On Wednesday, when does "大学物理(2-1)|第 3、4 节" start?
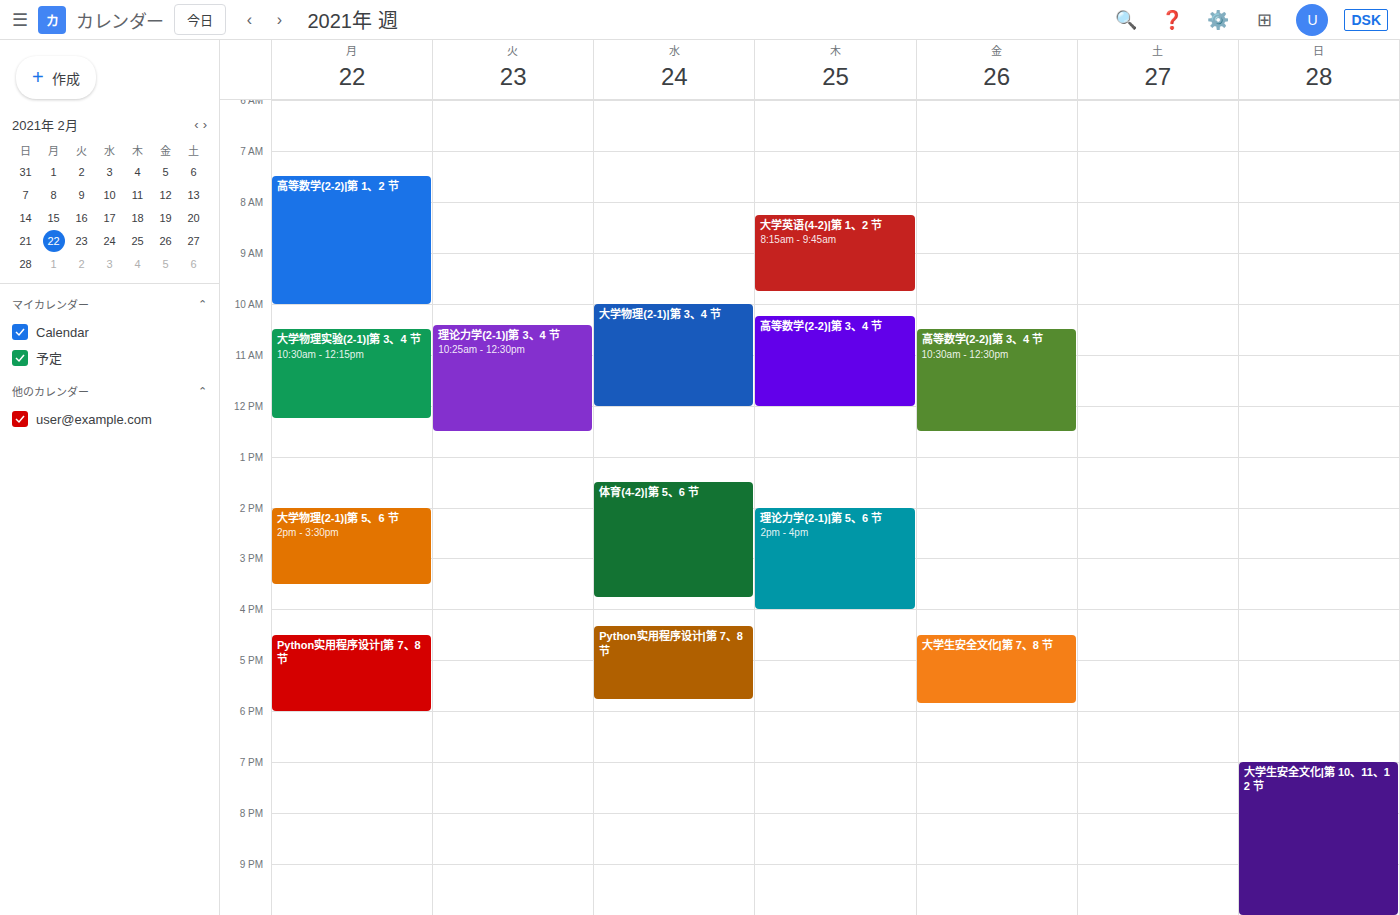
10:00 AM